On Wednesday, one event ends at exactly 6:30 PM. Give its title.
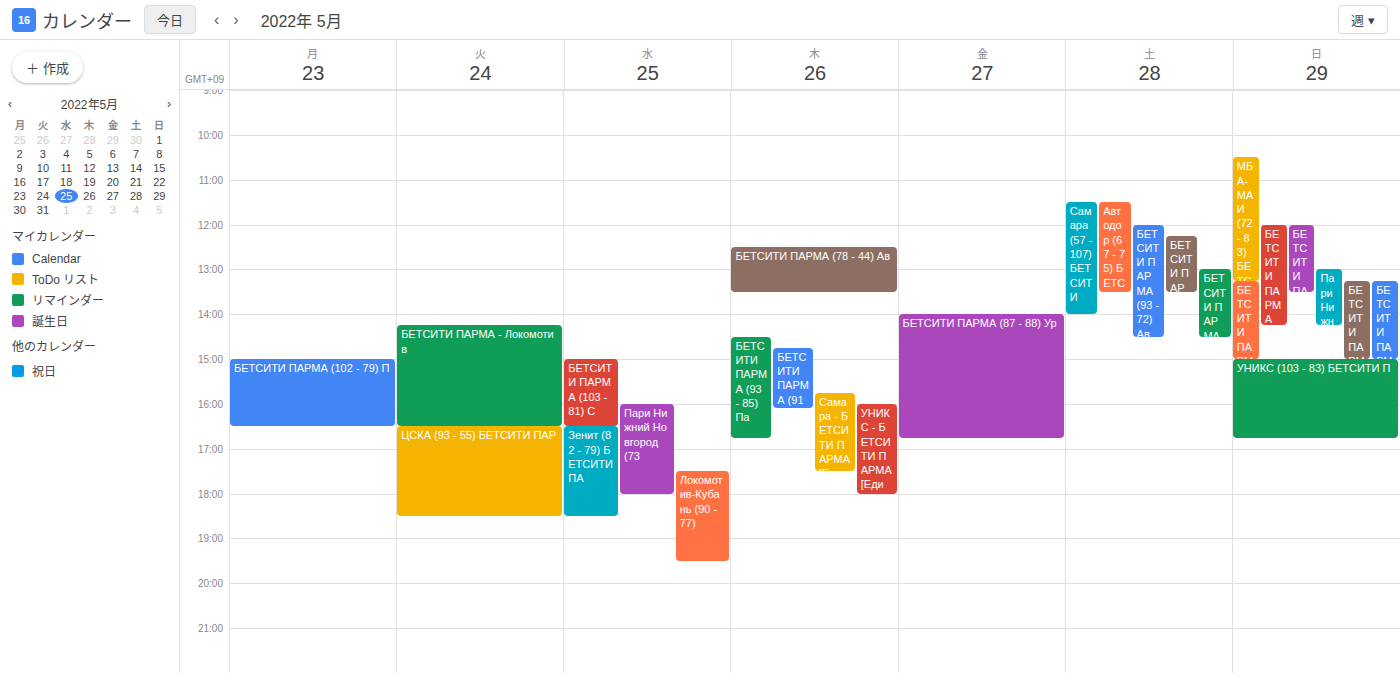
"Зенит (82 - 79) БЕТСИТИ ПА"